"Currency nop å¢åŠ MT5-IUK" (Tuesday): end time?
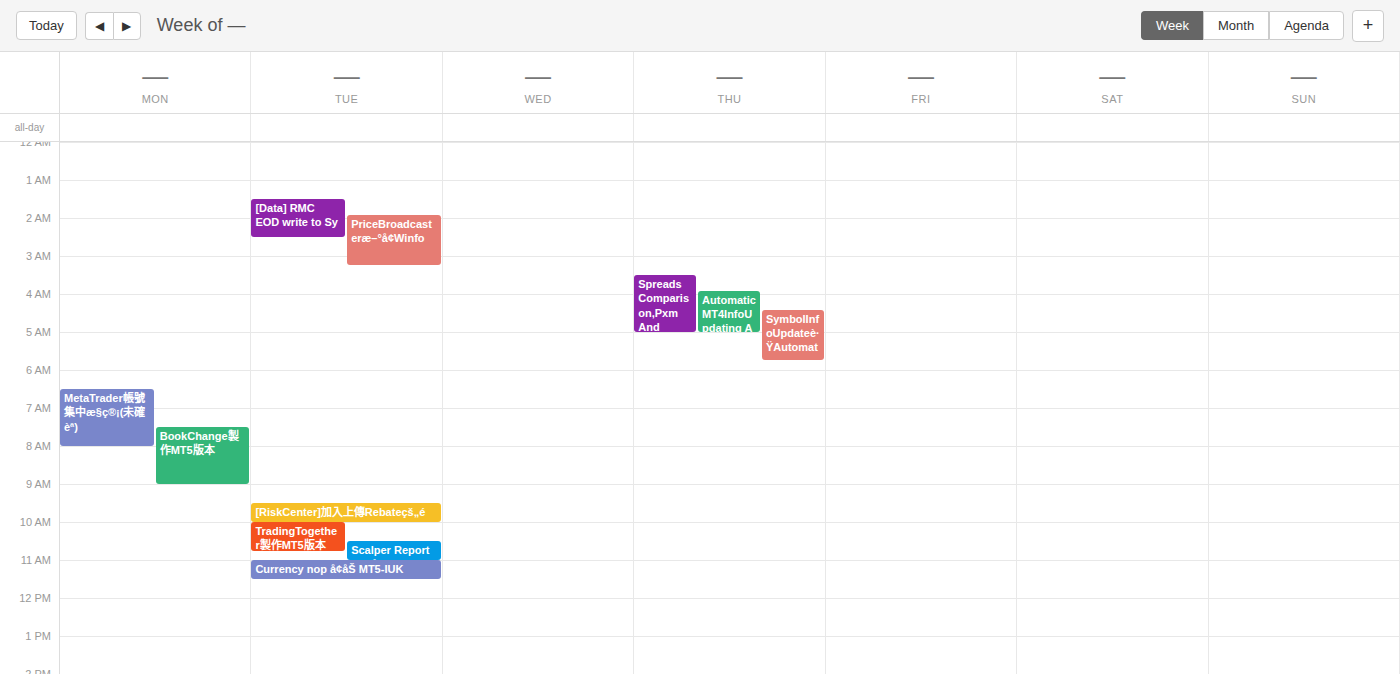
11:30 AM